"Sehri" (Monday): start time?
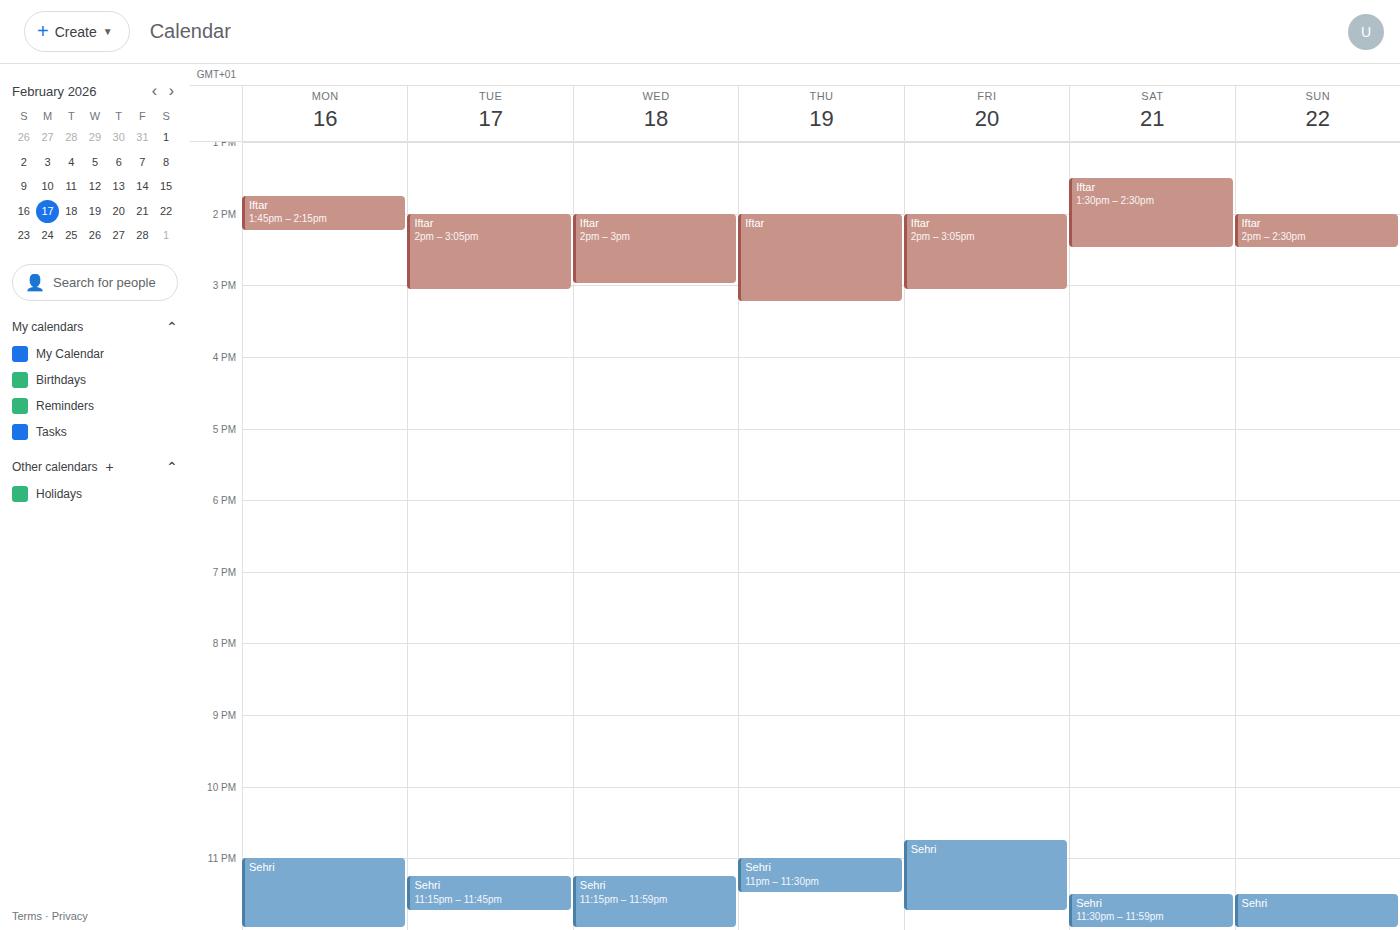
11:00 PM